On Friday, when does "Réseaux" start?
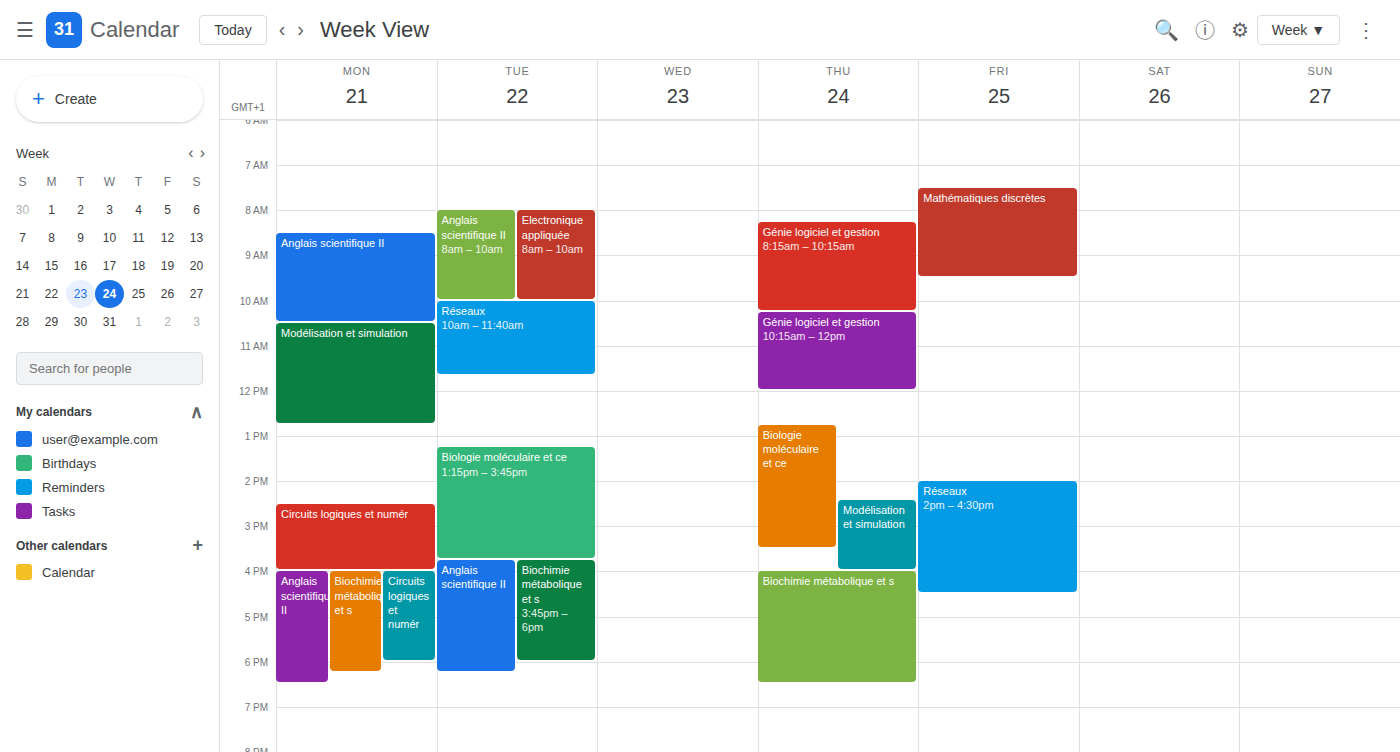
2:00 PM